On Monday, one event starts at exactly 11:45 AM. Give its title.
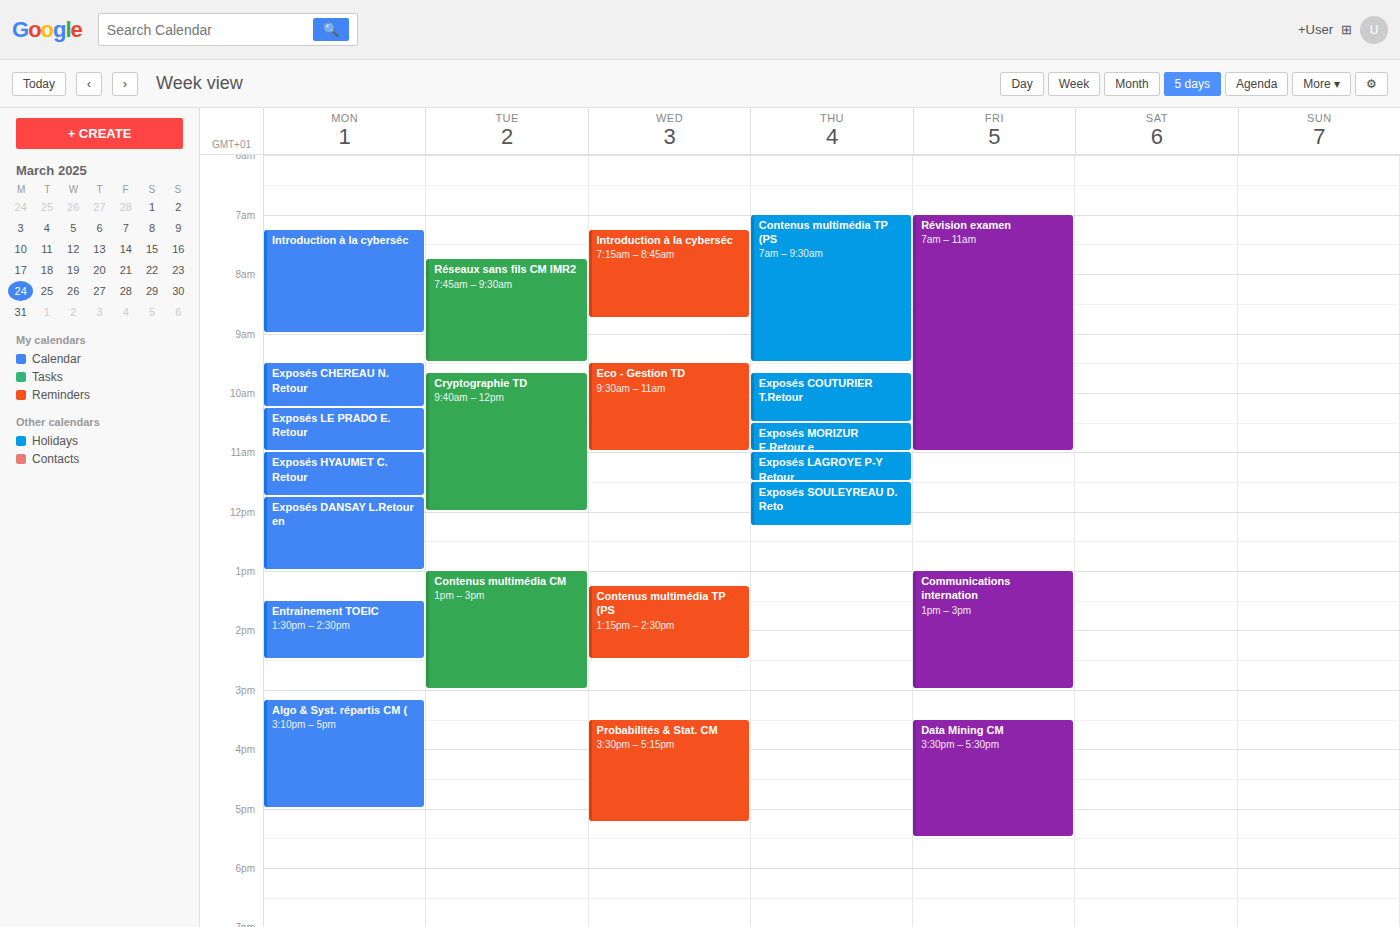
"Exposés DANSAY L.Retour en"